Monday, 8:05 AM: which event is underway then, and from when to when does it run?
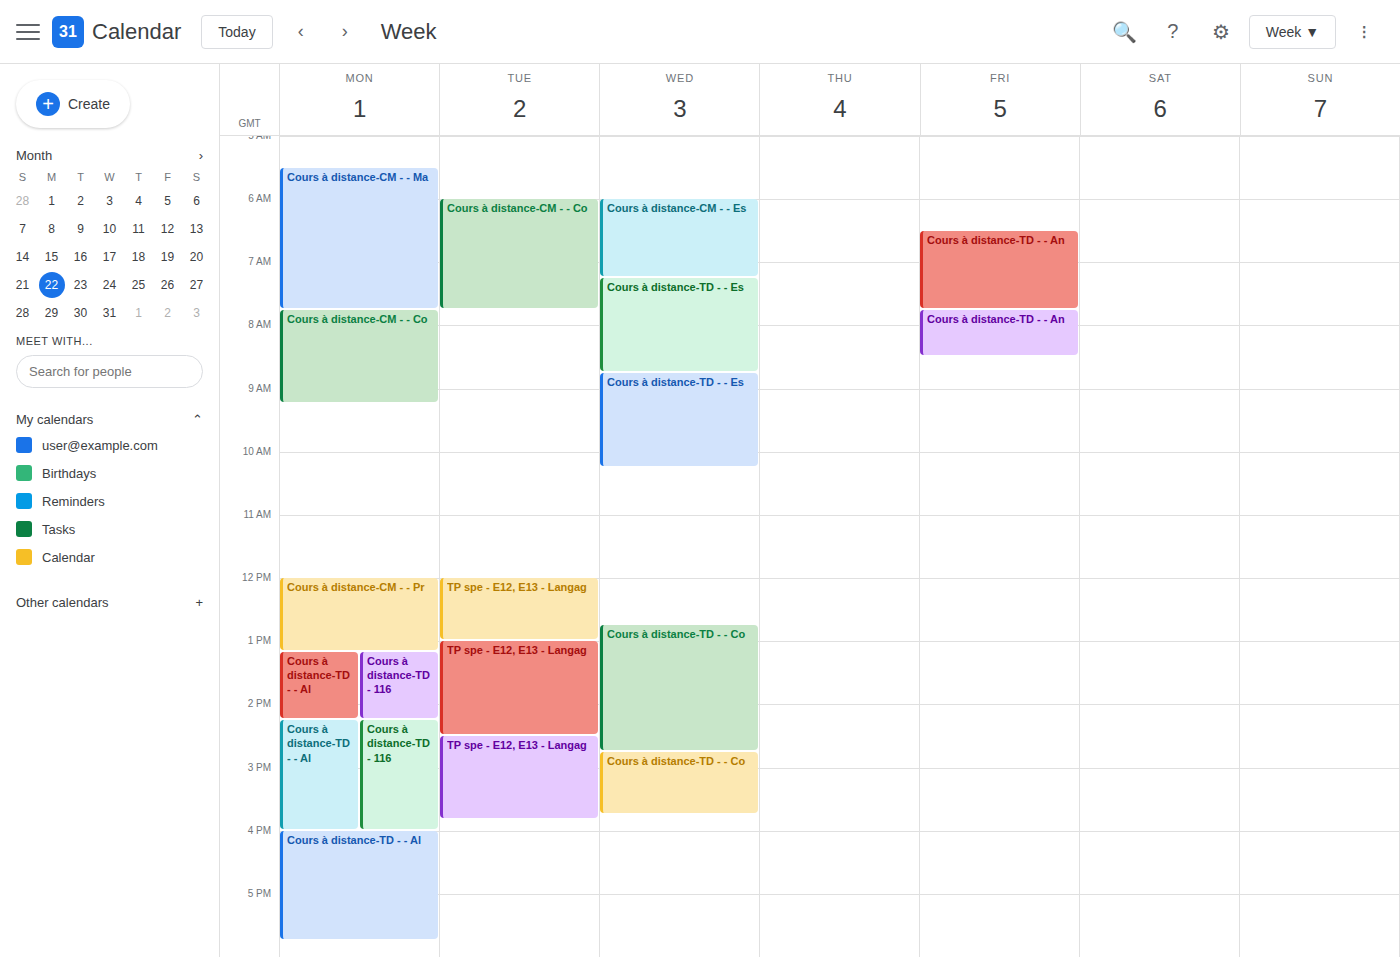
"Cours à distance-CM - - Co", 7:45 AM to 9:15 AM